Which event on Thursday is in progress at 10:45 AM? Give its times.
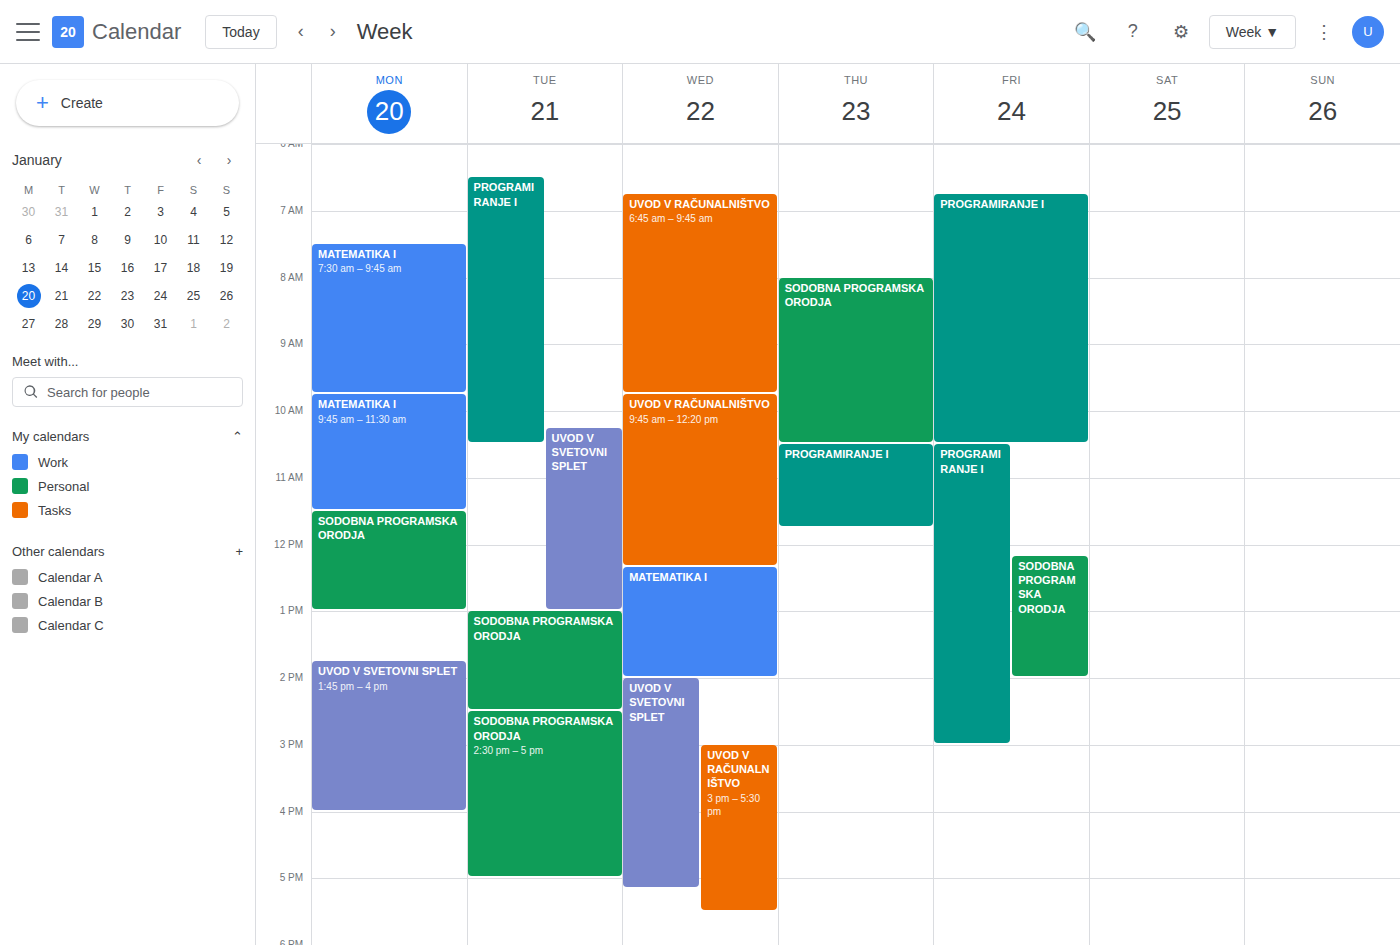
"PROGRAMIRANJE I", 10:30 AM to 11:45 AM